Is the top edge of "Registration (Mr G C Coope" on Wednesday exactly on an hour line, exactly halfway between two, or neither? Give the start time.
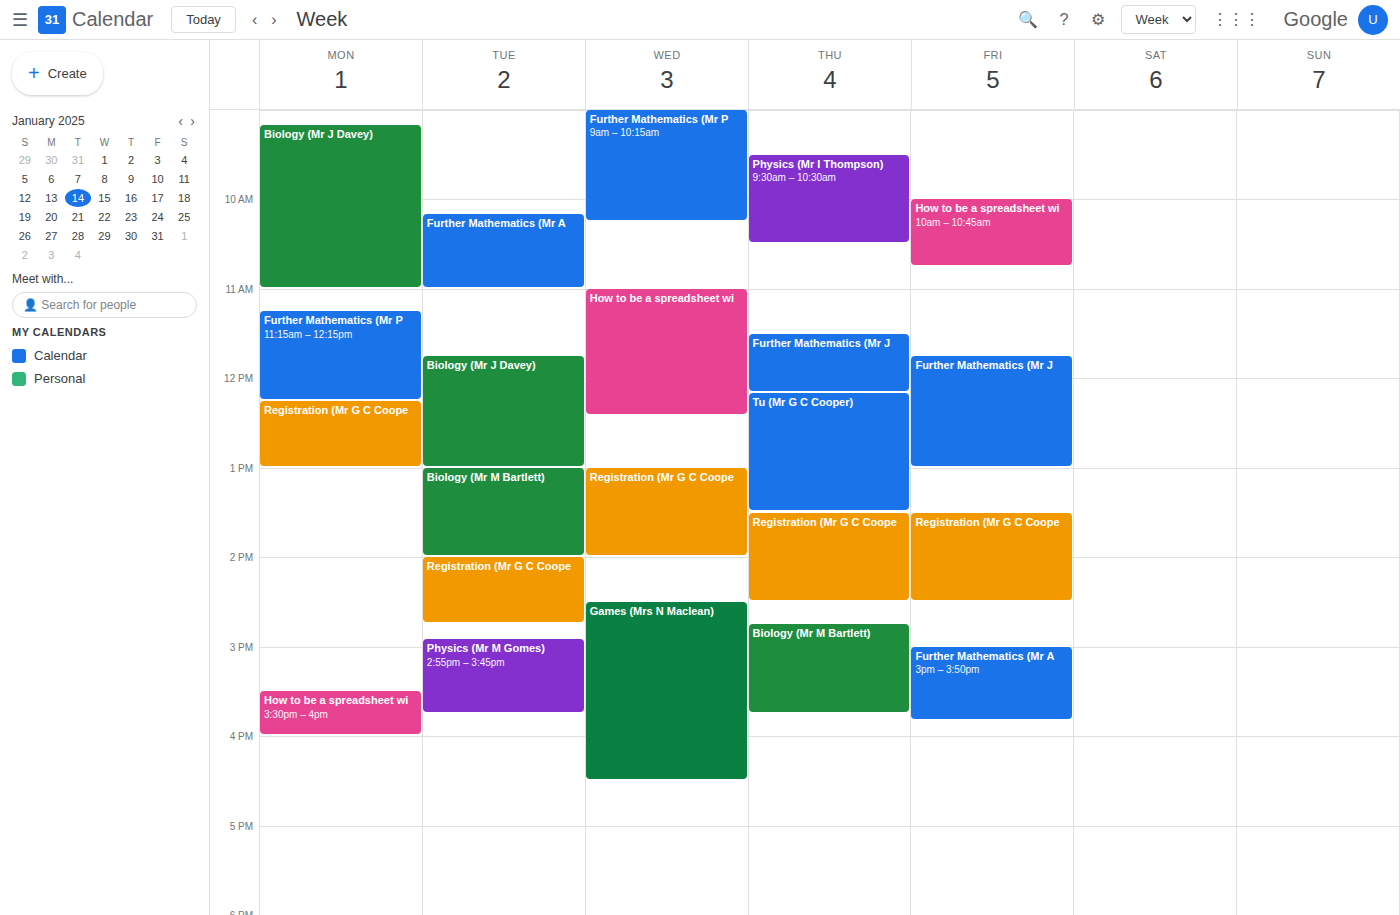
1:00 PM -- exactly on the 1 PM line.